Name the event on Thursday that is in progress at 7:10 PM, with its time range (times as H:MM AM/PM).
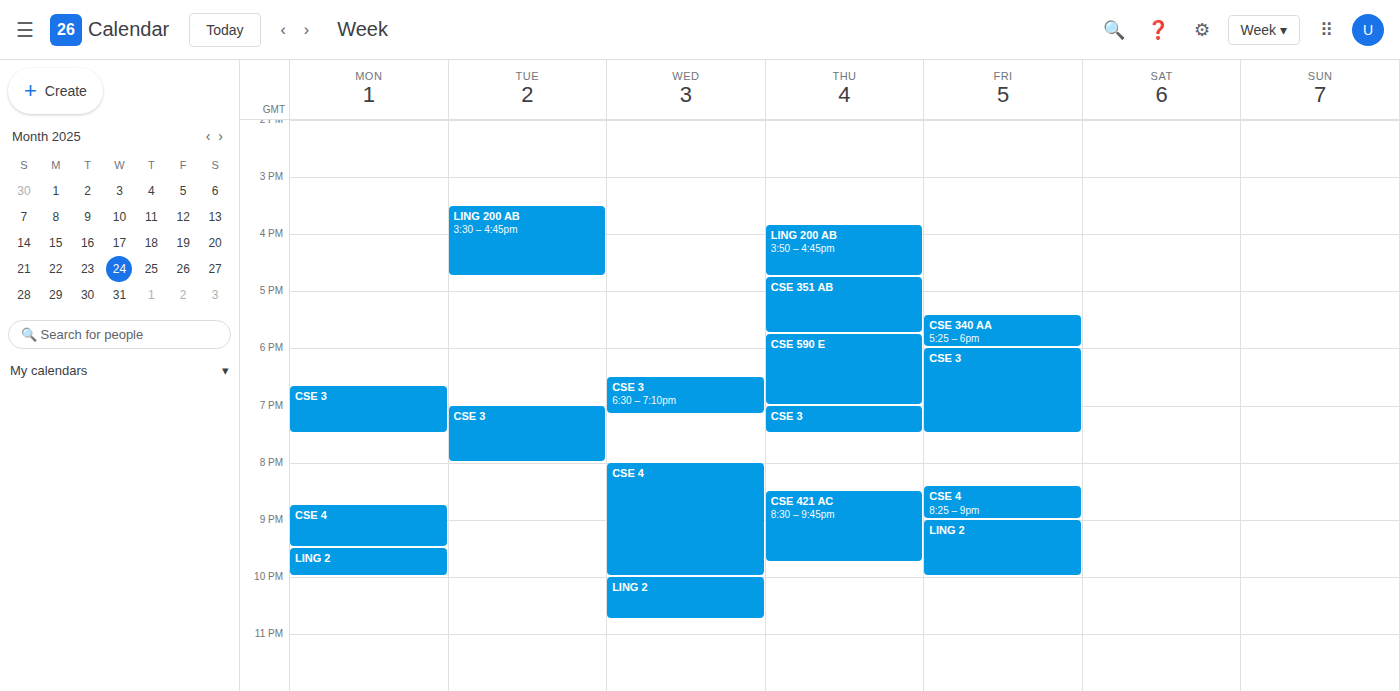
"CSE 3", 7:00 PM to 7:30 PM